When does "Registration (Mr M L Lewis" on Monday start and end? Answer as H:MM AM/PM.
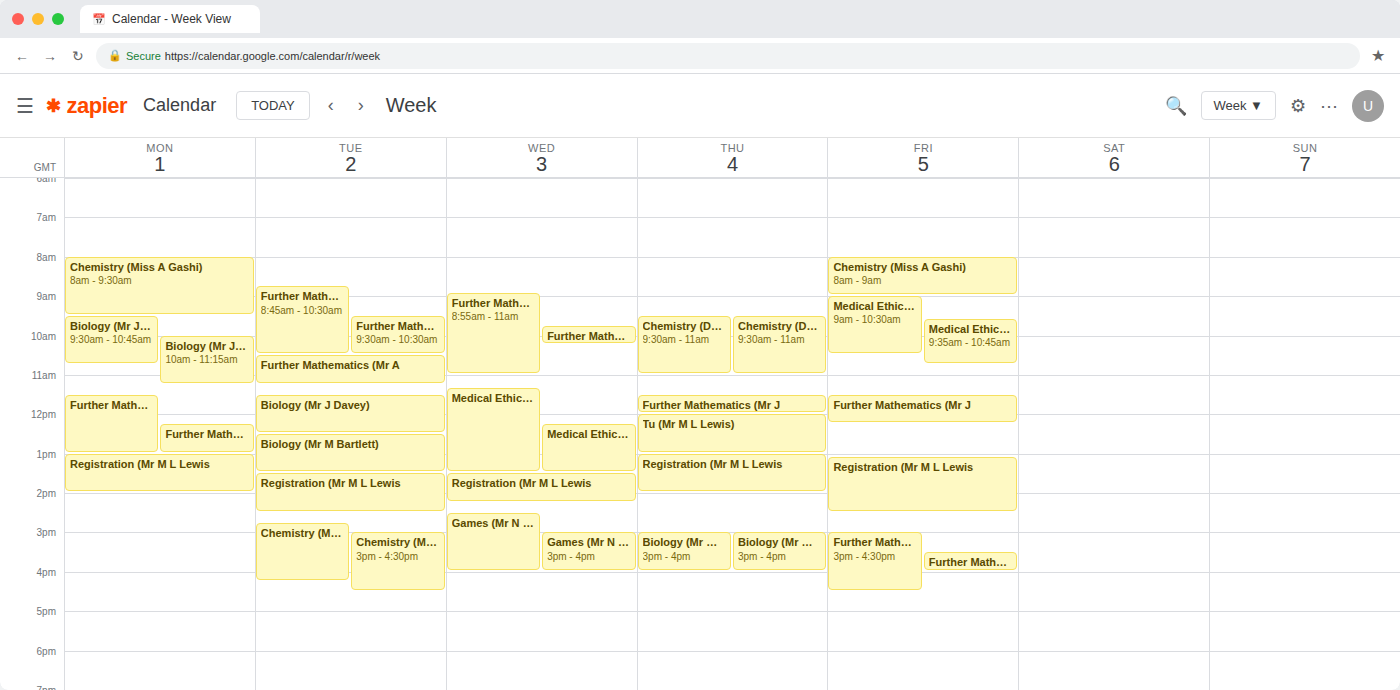
1:00 PM to 2:00 PM